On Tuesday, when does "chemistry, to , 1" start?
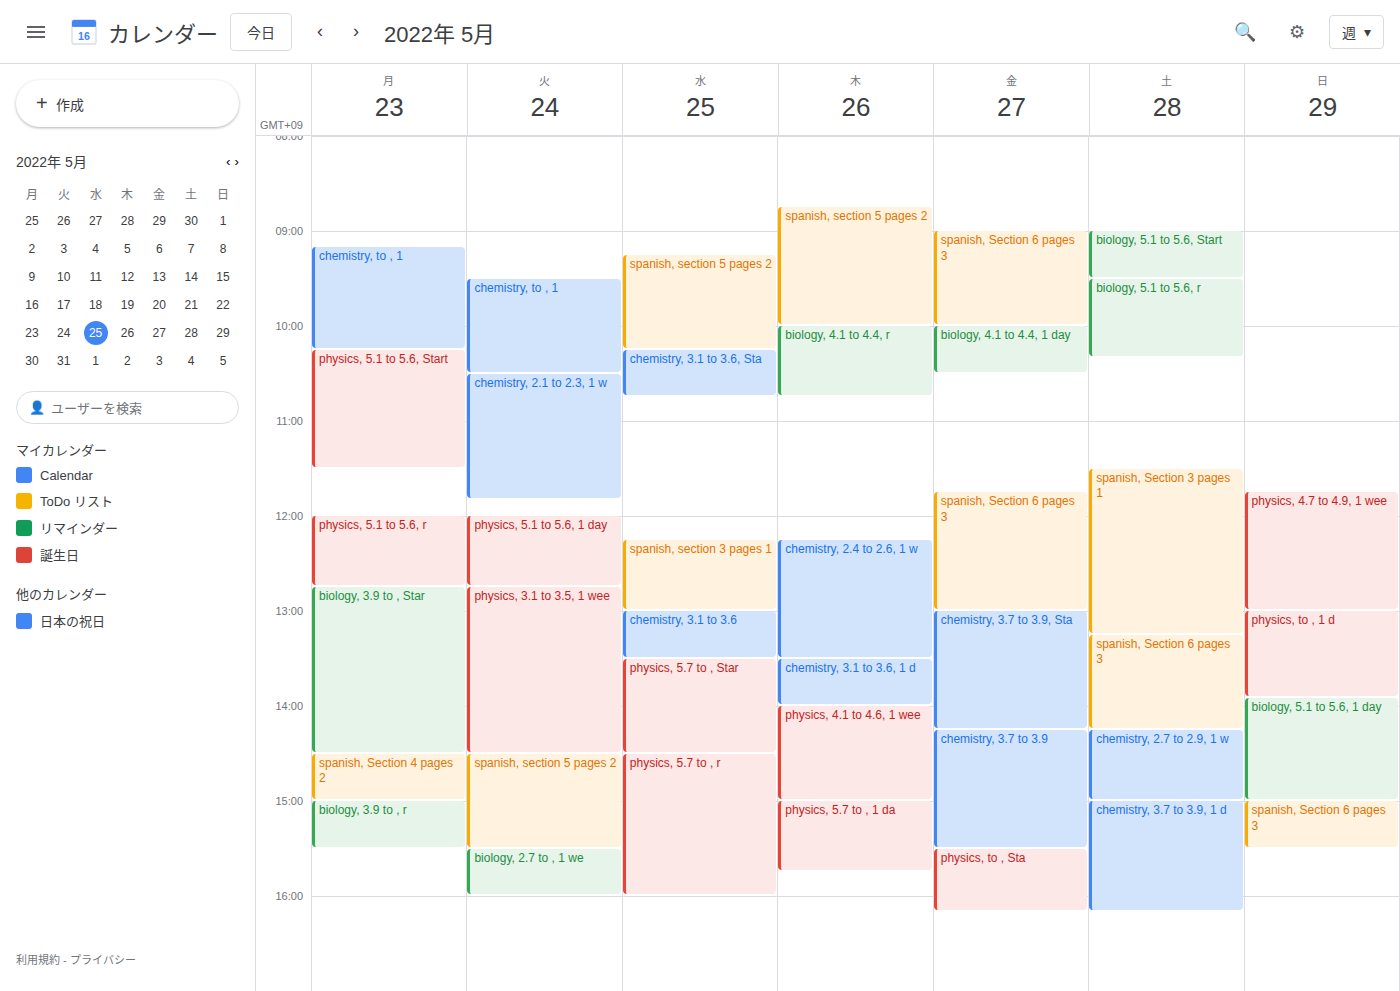
9:30 AM